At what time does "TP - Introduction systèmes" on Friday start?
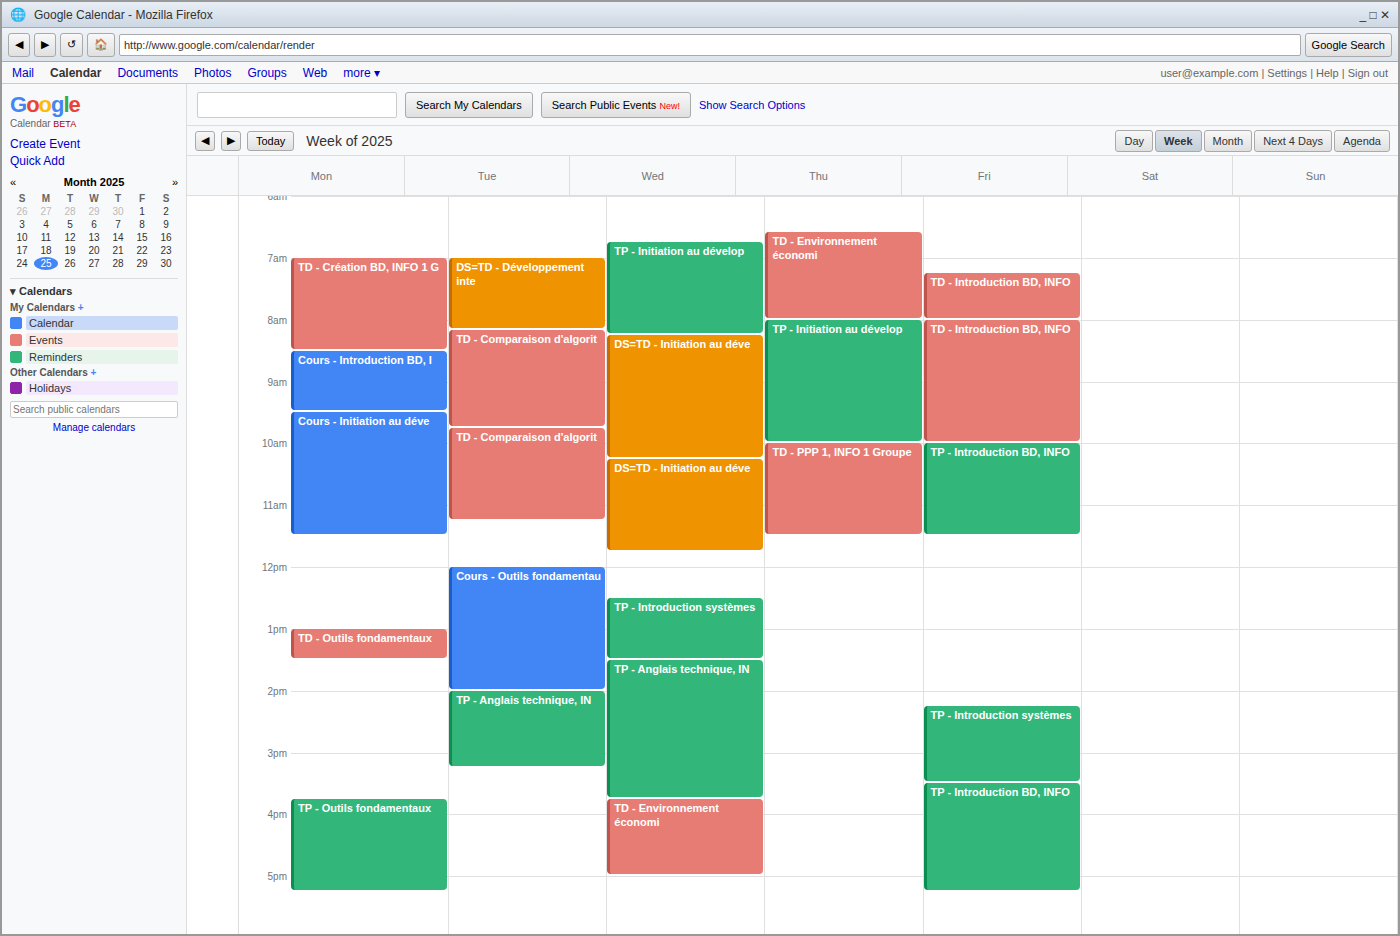
2:15 PM